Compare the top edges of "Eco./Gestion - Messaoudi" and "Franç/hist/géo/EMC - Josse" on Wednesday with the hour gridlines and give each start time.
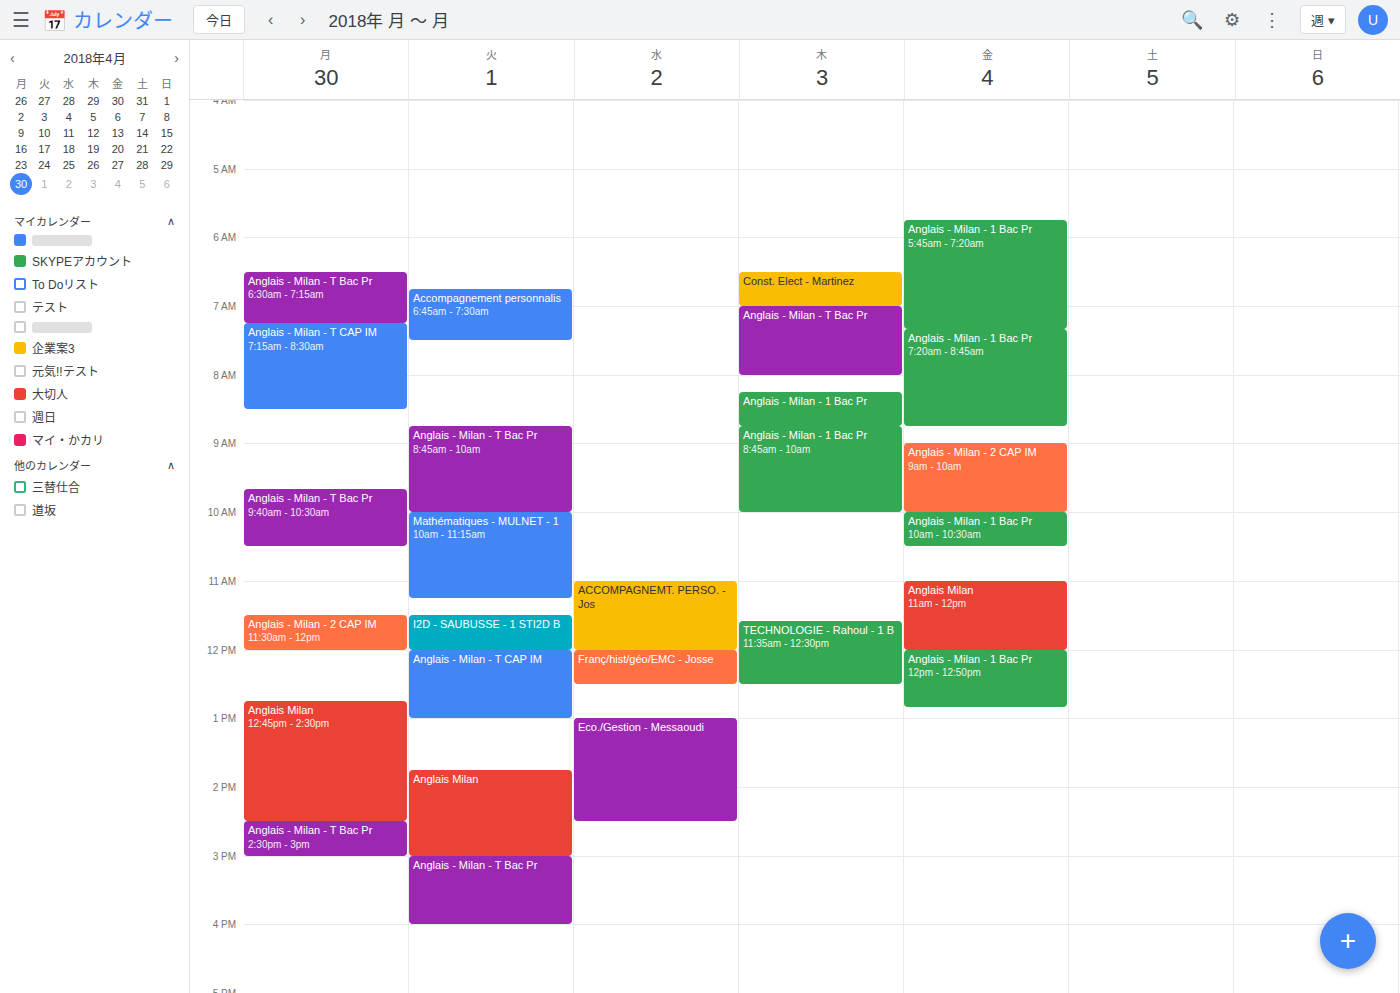
"Eco./Gestion - Messaoudi": 1:00 PM, exactly on the 1 PM line. "Franç/hist/géo/EMC - Josse": 12:00 PM, exactly on the 12 PM line.